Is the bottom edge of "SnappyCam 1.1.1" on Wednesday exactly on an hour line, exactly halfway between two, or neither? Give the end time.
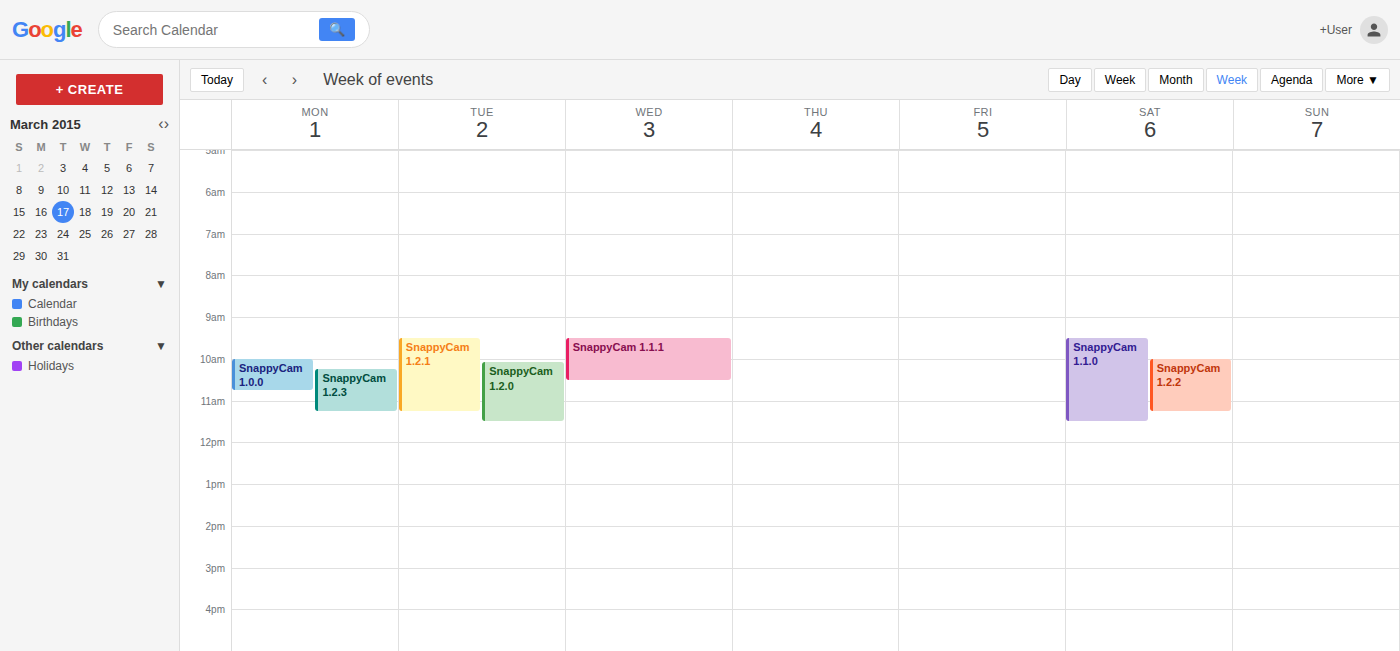
10:30 AM -- halfway between the 10 AM and 11 AM lines.